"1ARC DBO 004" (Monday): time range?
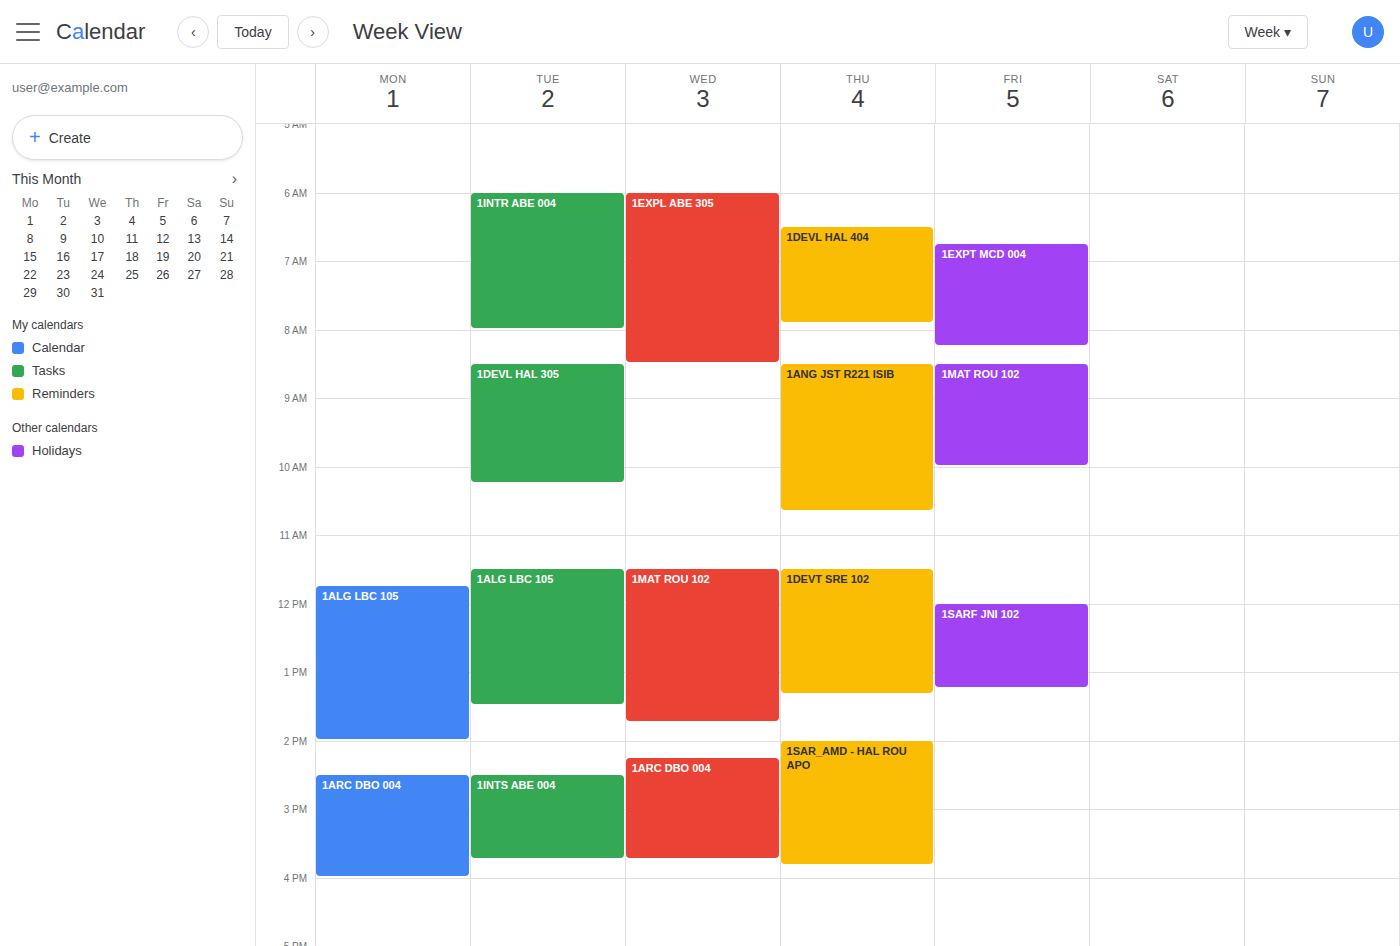
2:30 PM to 4:00 PM